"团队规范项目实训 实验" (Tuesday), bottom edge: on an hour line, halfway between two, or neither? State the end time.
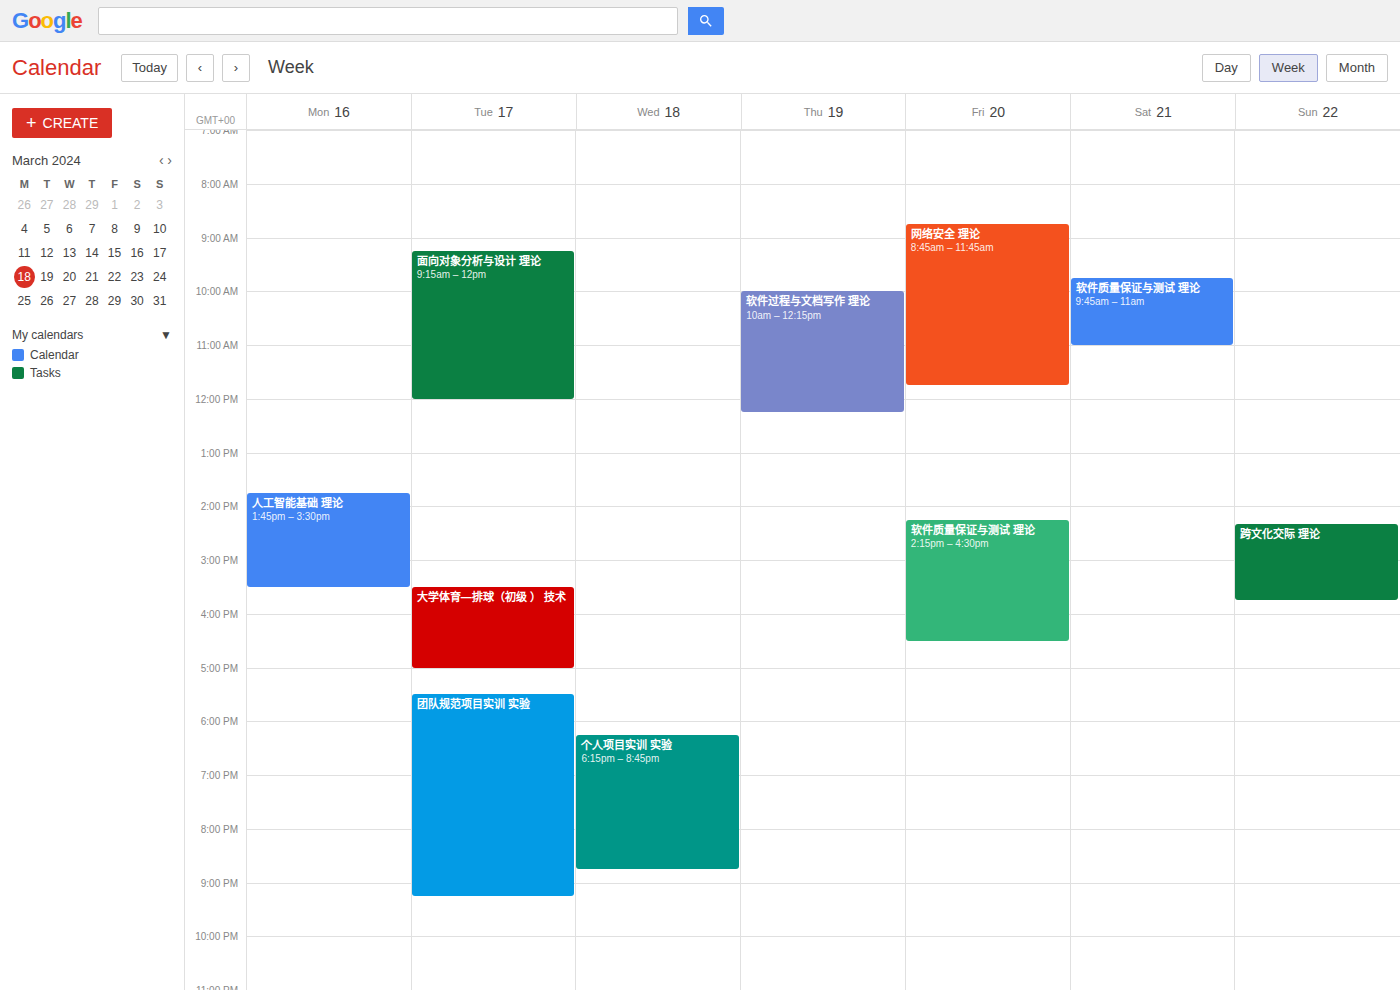
9:15 PM -- neither: a quarter of the way from the 9 PM line to the 10 PM line.